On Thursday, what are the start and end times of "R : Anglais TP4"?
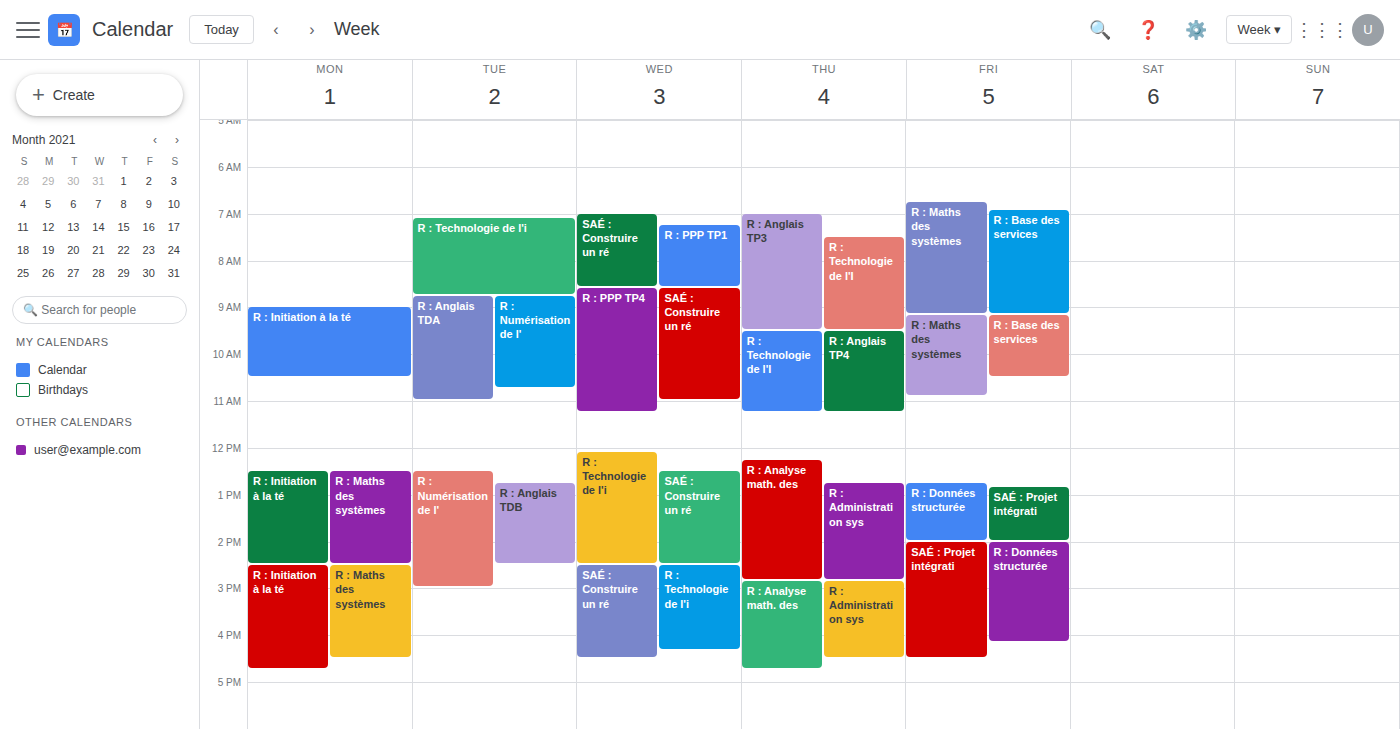
9:30 AM to 11:15 AM